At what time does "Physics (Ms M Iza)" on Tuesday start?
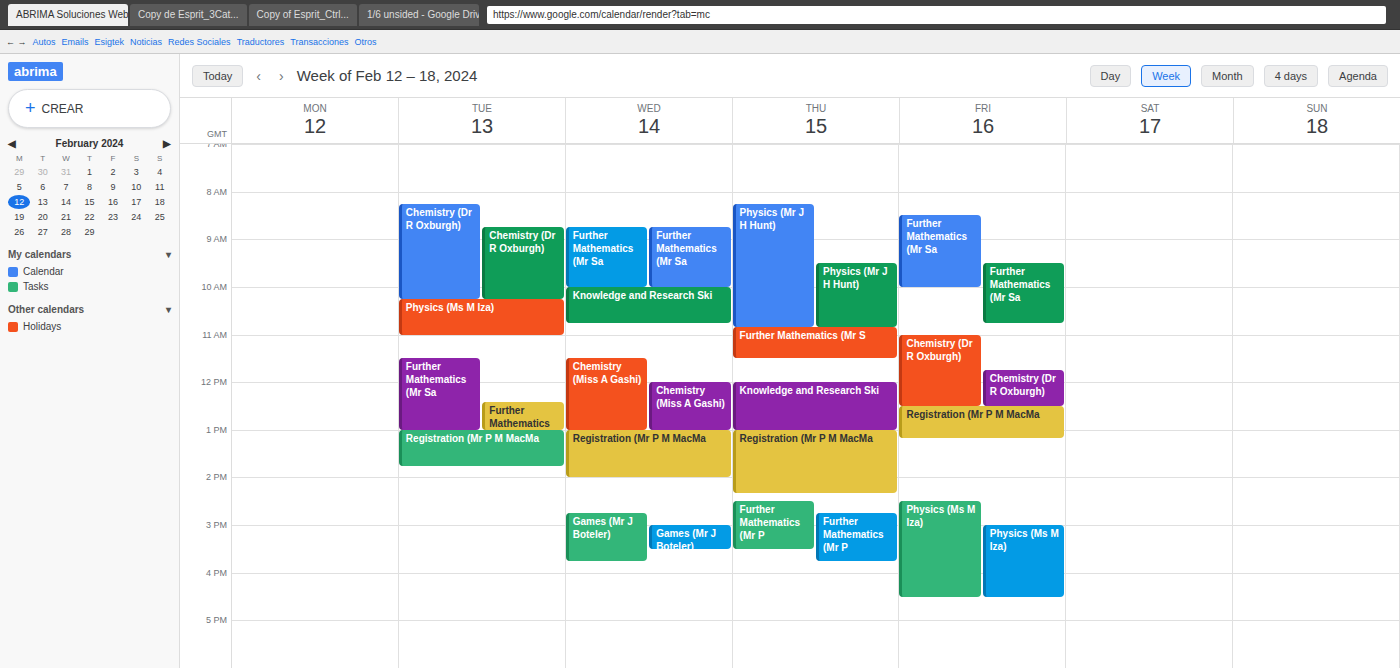
10:15 AM